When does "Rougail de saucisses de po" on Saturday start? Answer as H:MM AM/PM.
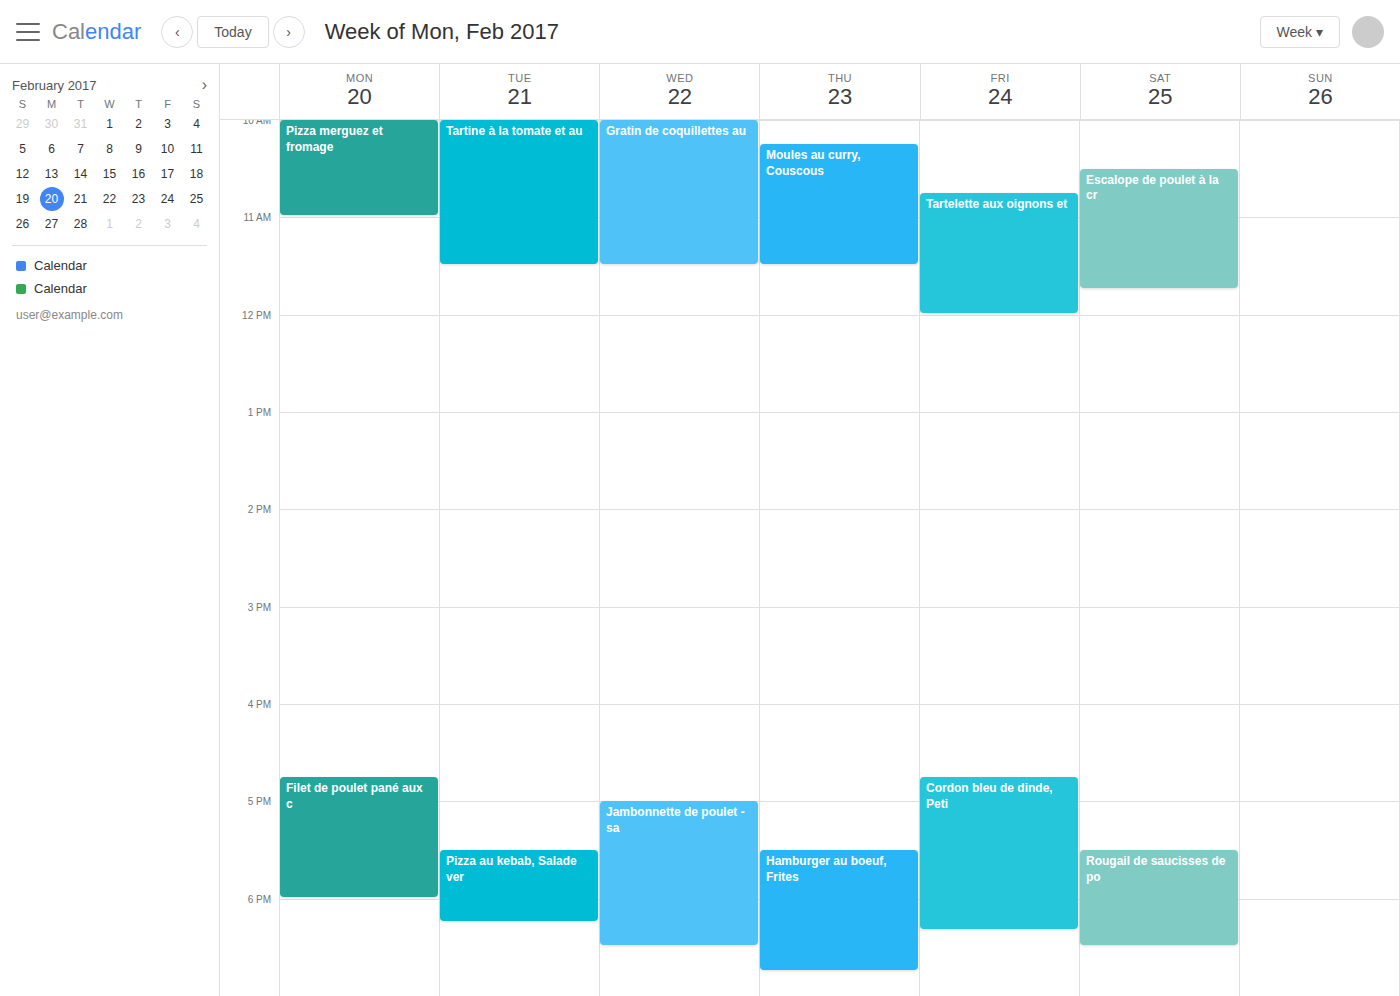
5:30 PM